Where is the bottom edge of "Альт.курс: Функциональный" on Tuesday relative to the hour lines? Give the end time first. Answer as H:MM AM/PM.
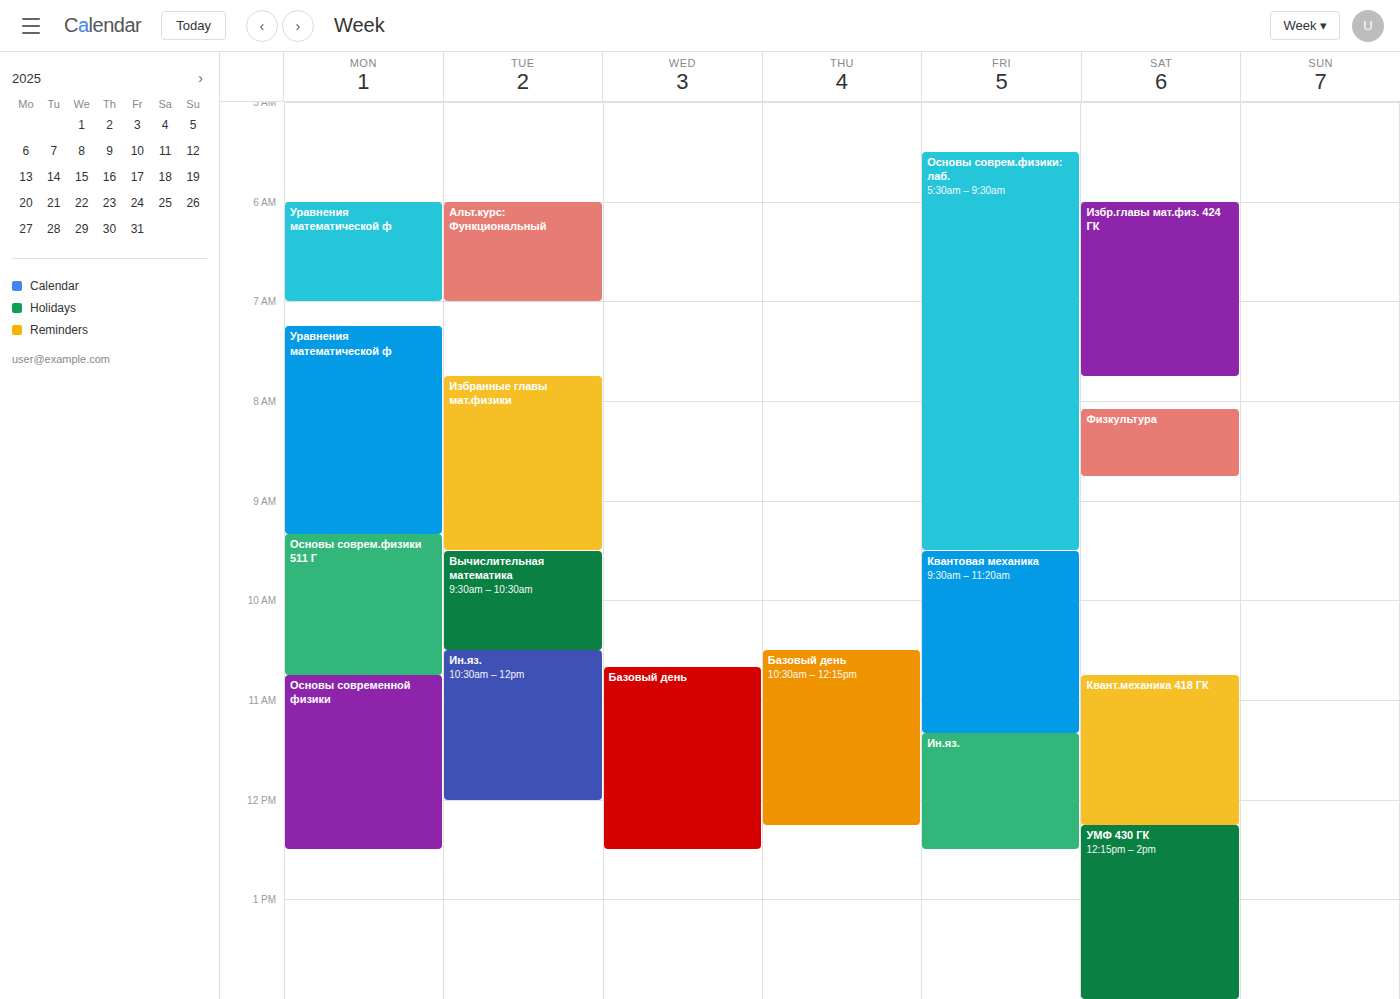
7:00 AM -- exactly on the 7 AM line.